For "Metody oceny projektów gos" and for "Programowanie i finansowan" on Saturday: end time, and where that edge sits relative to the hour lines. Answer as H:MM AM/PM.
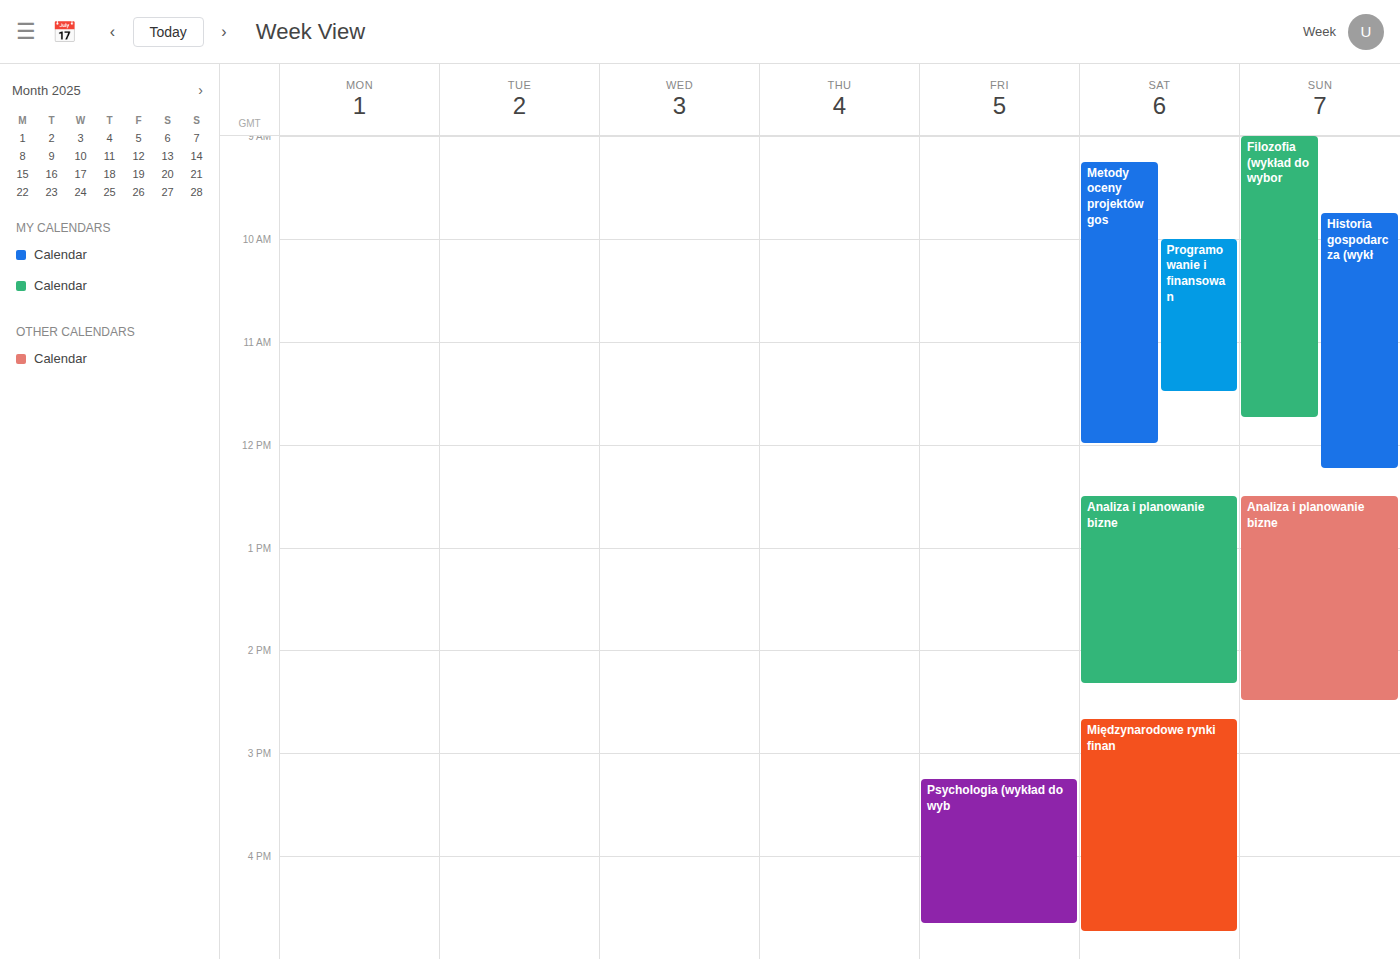
"Metody oceny projektów gos": 12:00 PM, exactly on the 12 PM line. "Programowanie i finansowan": 11:30 AM, halfway between the 11 AM and 12 PM lines.